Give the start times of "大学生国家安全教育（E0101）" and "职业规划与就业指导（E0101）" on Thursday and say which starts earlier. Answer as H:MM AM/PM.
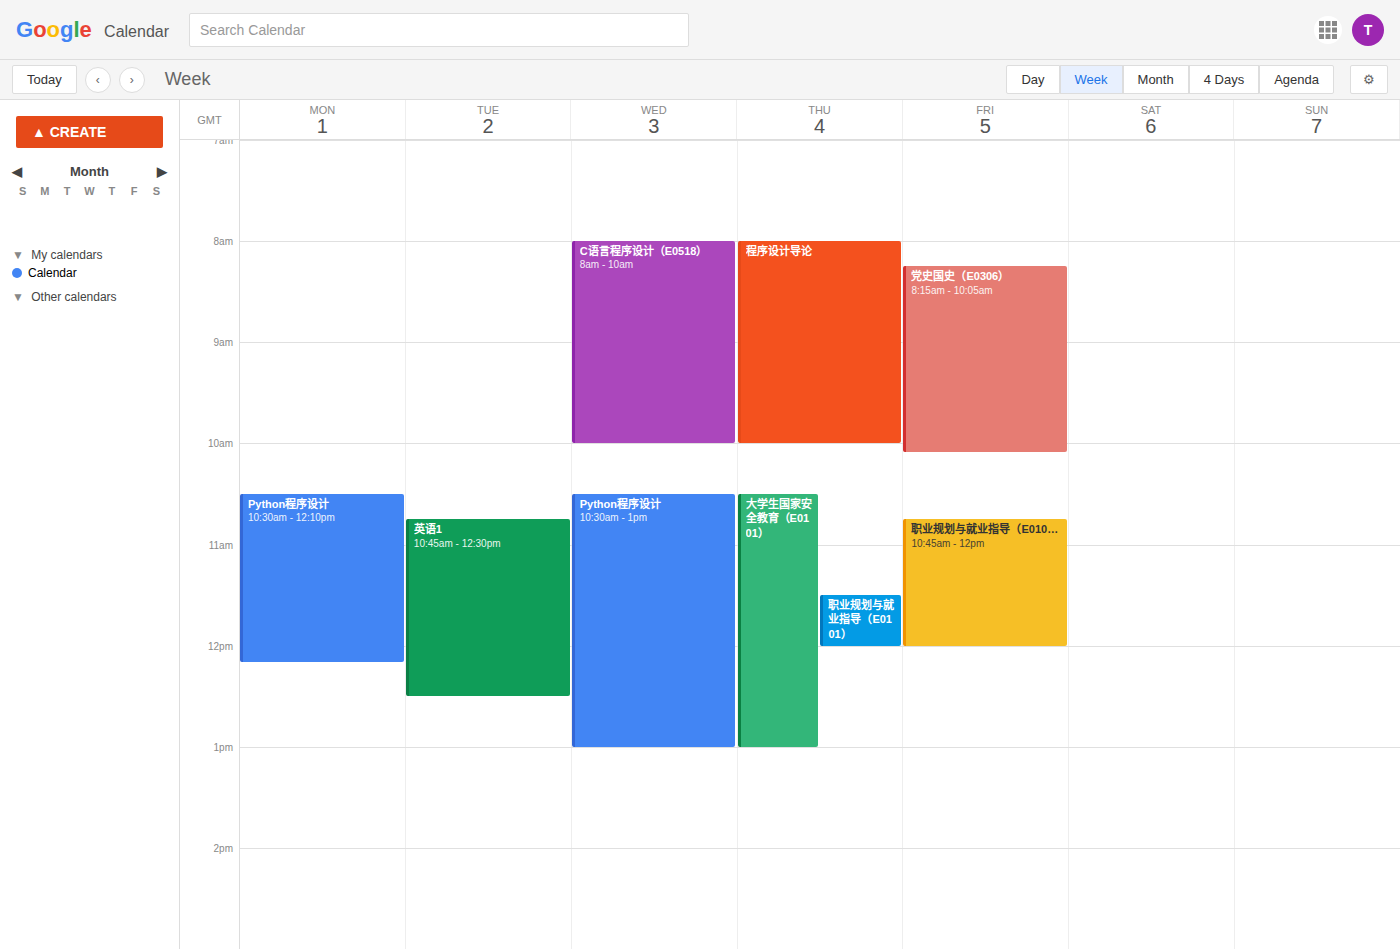
"大学生国家安全教育（E0101）" 10:30 AM; "职业规划与就业指导（E0101）" 11:30 AM.